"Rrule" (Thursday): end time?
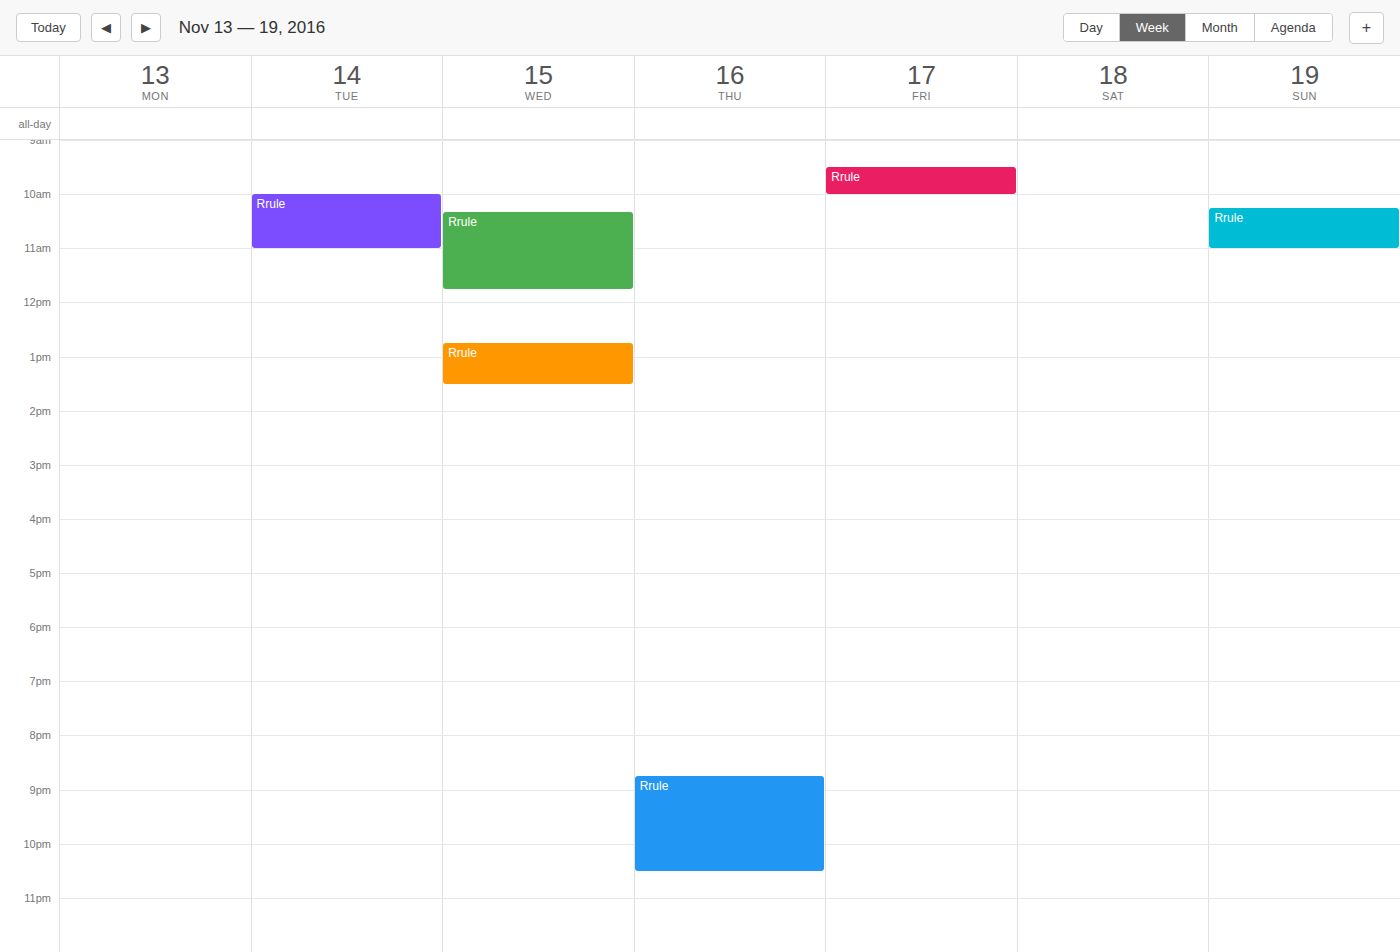
10:30 PM